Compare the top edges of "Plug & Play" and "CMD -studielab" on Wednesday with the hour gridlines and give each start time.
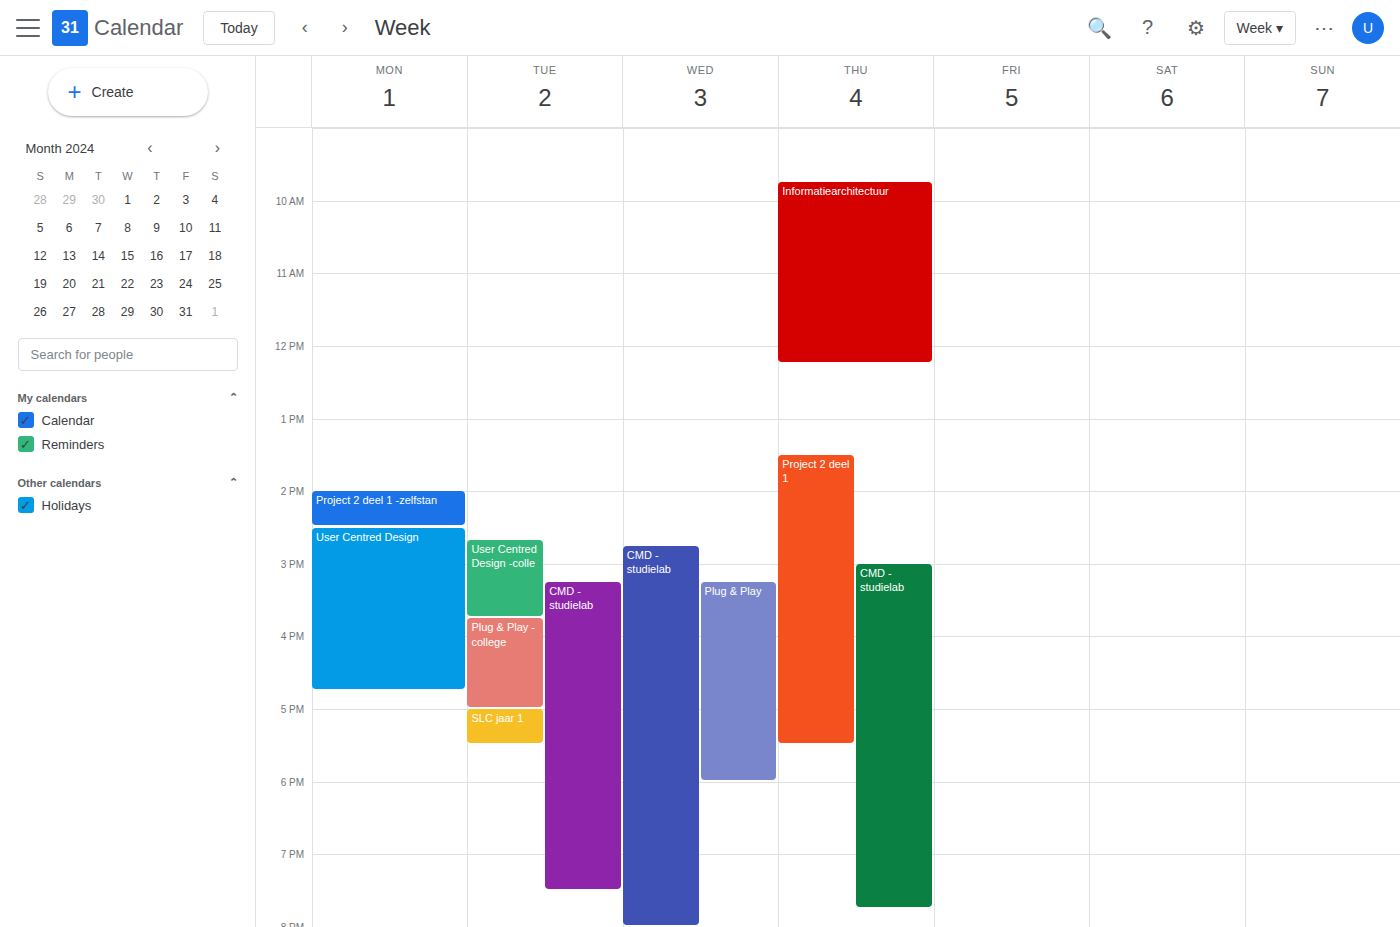
"Plug & Play": 3:15 PM, neither: a quarter of the way from the 3 PM line to the 4 PM line. "CMD -studielab": 2:45 PM, neither: three quarters of the way from the 2 PM line to the 3 PM line.